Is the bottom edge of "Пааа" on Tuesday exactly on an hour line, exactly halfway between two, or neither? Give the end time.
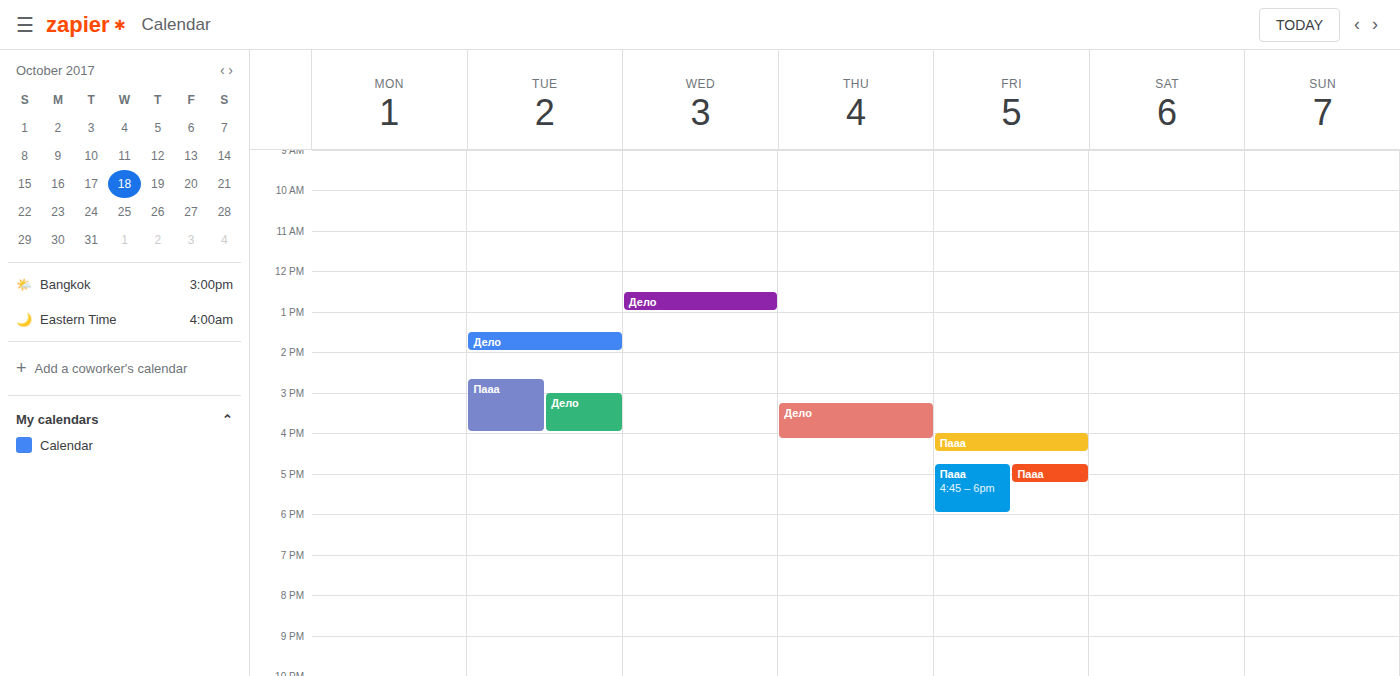
4:00 PM -- exactly on the 4 PM line.